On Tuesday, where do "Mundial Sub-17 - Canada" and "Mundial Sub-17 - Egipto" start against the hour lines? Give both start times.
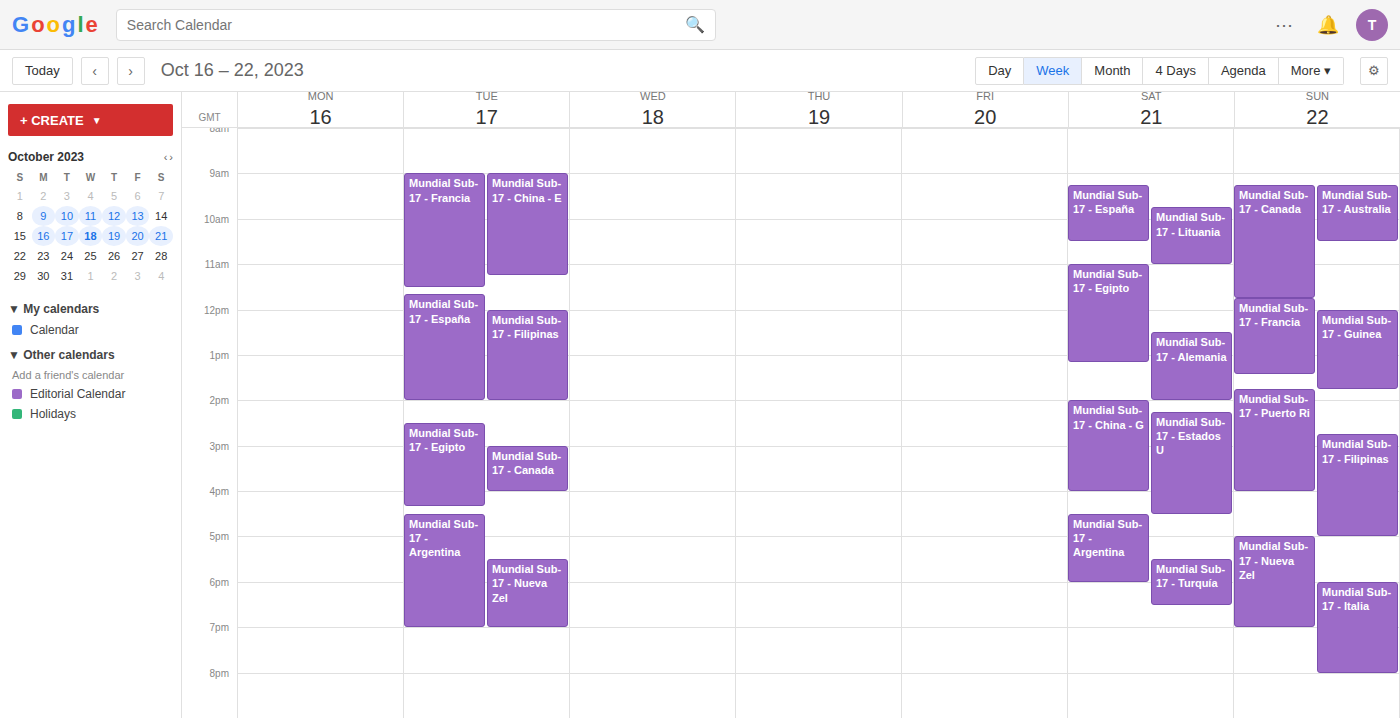
"Mundial Sub-17 - Canada": 3:00 PM, exactly on the 3 PM line. "Mundial Sub-17 - Egipto": 2:30 PM, halfway between the 2 PM and 3 PM lines.